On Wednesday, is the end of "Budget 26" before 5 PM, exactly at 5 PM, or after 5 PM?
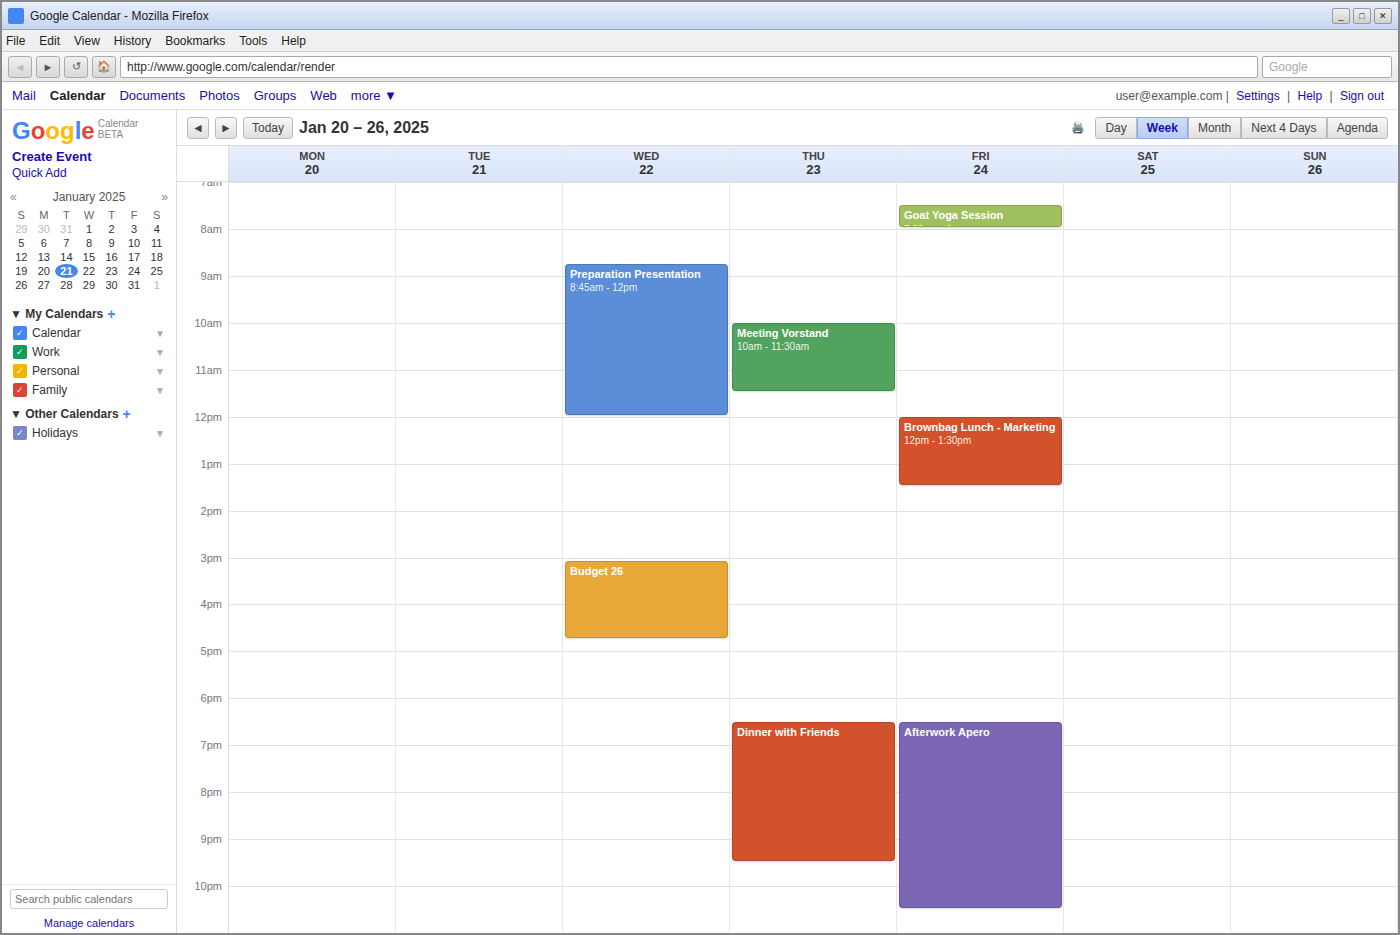
4:45 PM -- before 5 PM, 15 minutes above the 5 PM line.